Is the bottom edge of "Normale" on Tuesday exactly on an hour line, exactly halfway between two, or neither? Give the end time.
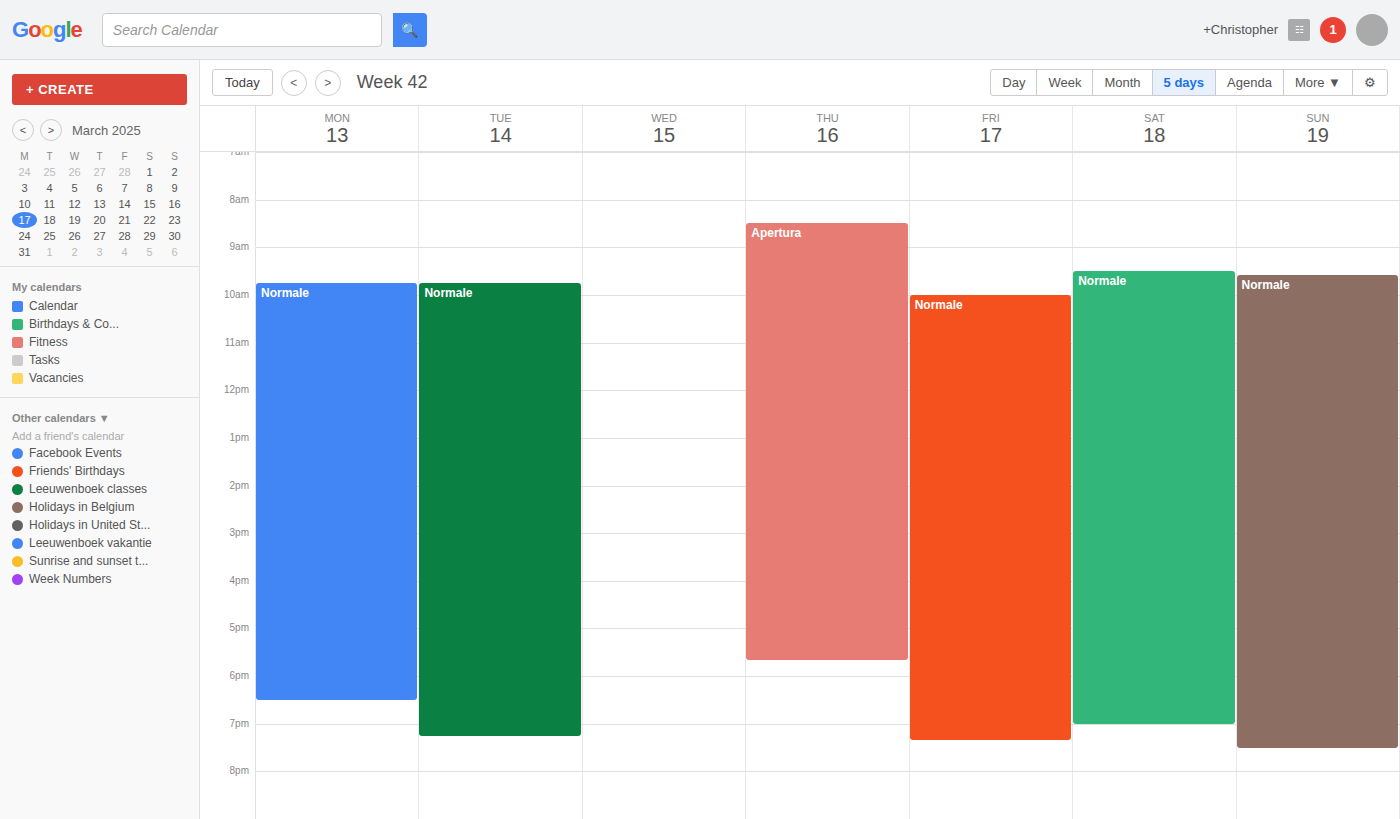
19:15 -- neither: a quarter of the way from the 19:00 line to the 20:00 line.